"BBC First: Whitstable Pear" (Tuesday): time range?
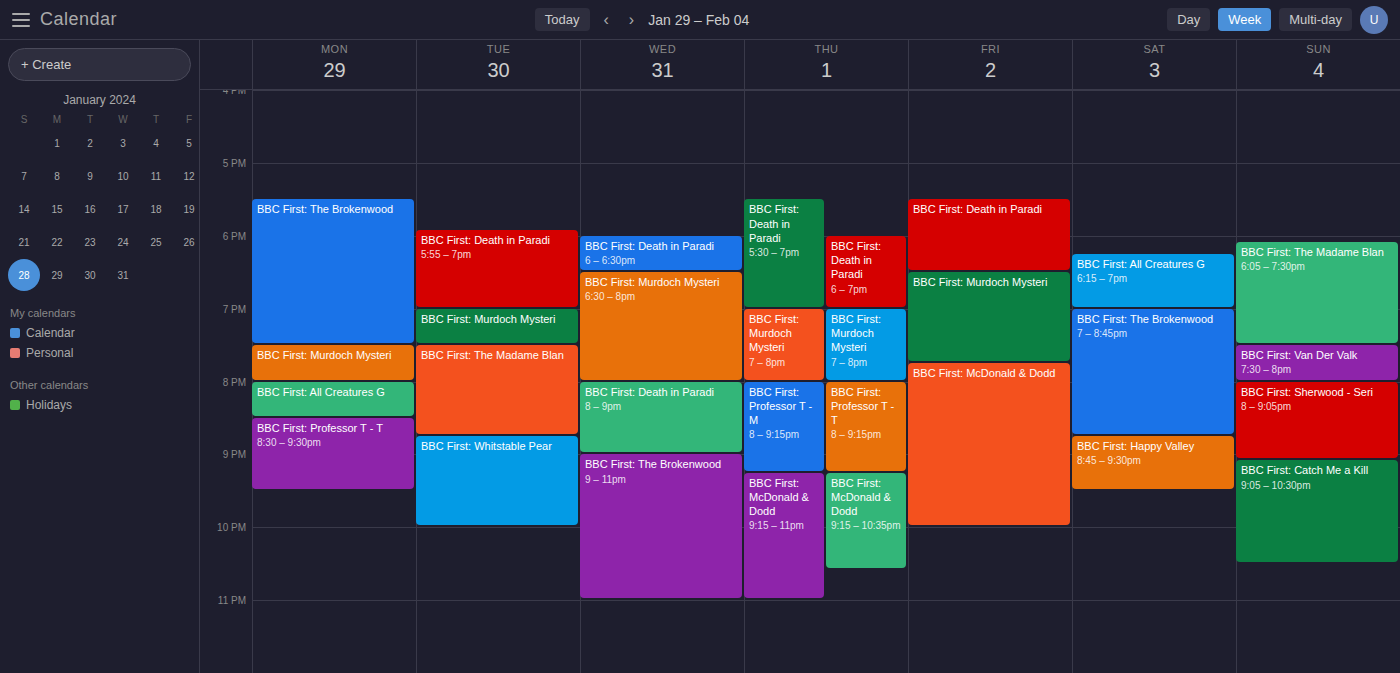
8:45 PM to 10:00 PM